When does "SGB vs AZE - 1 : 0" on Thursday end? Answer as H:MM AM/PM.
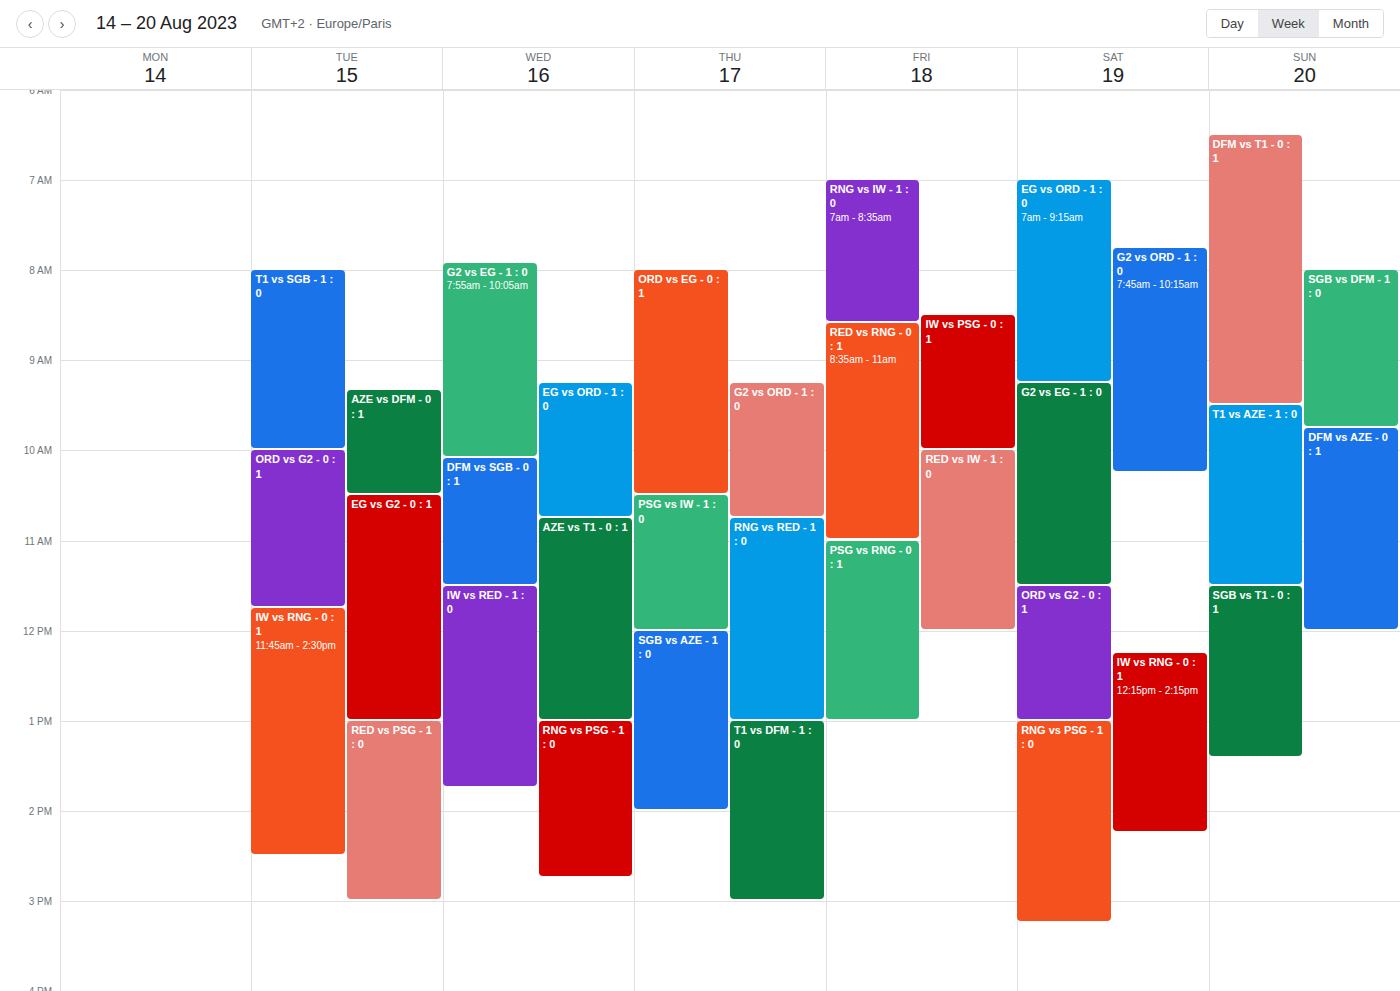
2:00 PM